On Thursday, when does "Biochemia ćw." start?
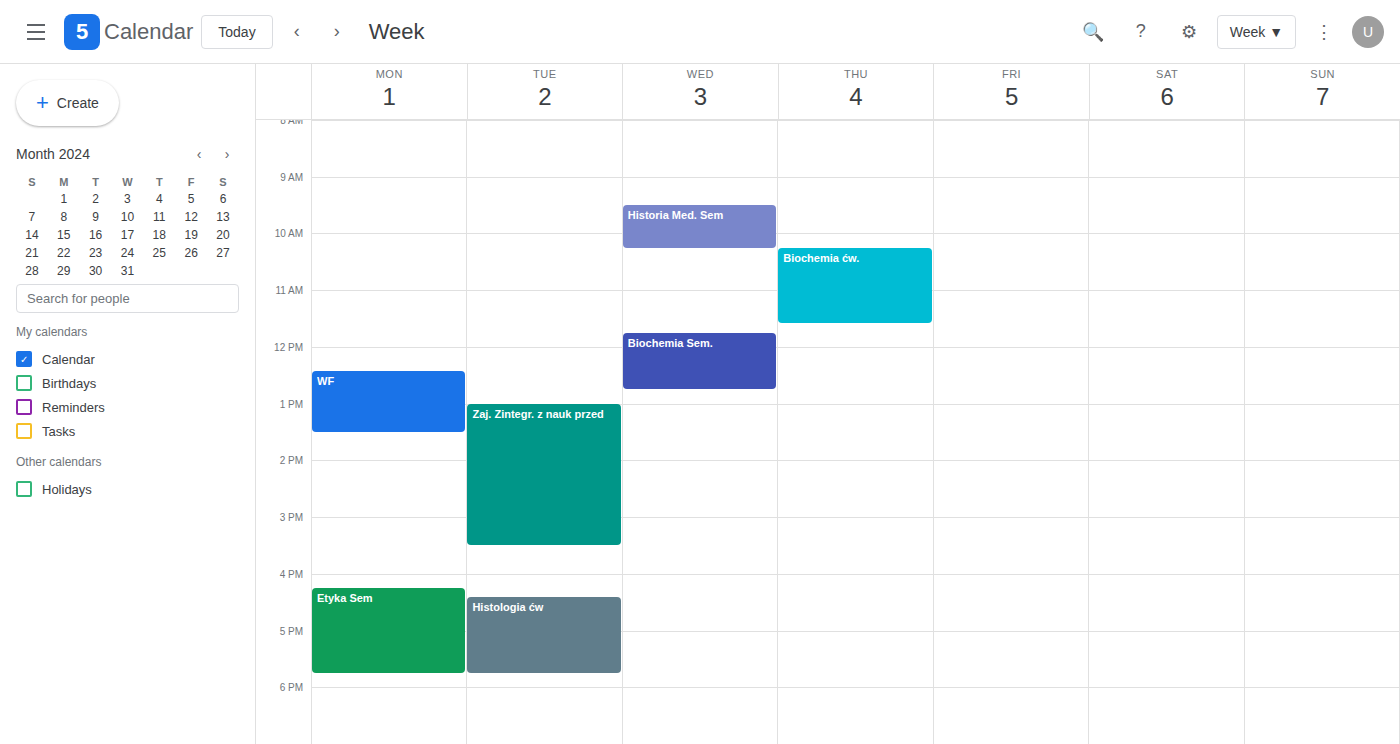
10:15 AM